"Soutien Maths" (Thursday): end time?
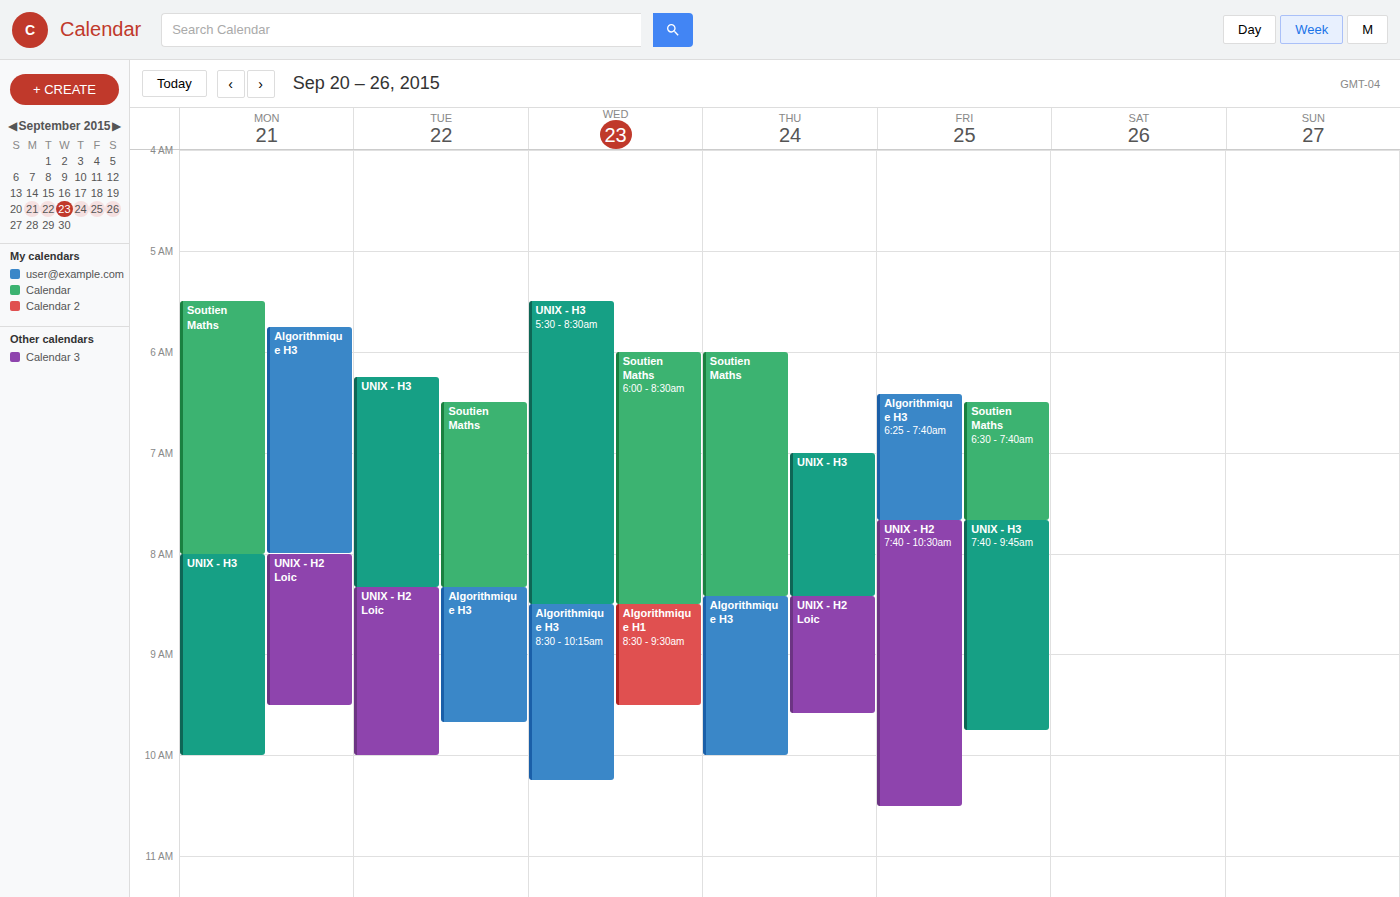
08:25